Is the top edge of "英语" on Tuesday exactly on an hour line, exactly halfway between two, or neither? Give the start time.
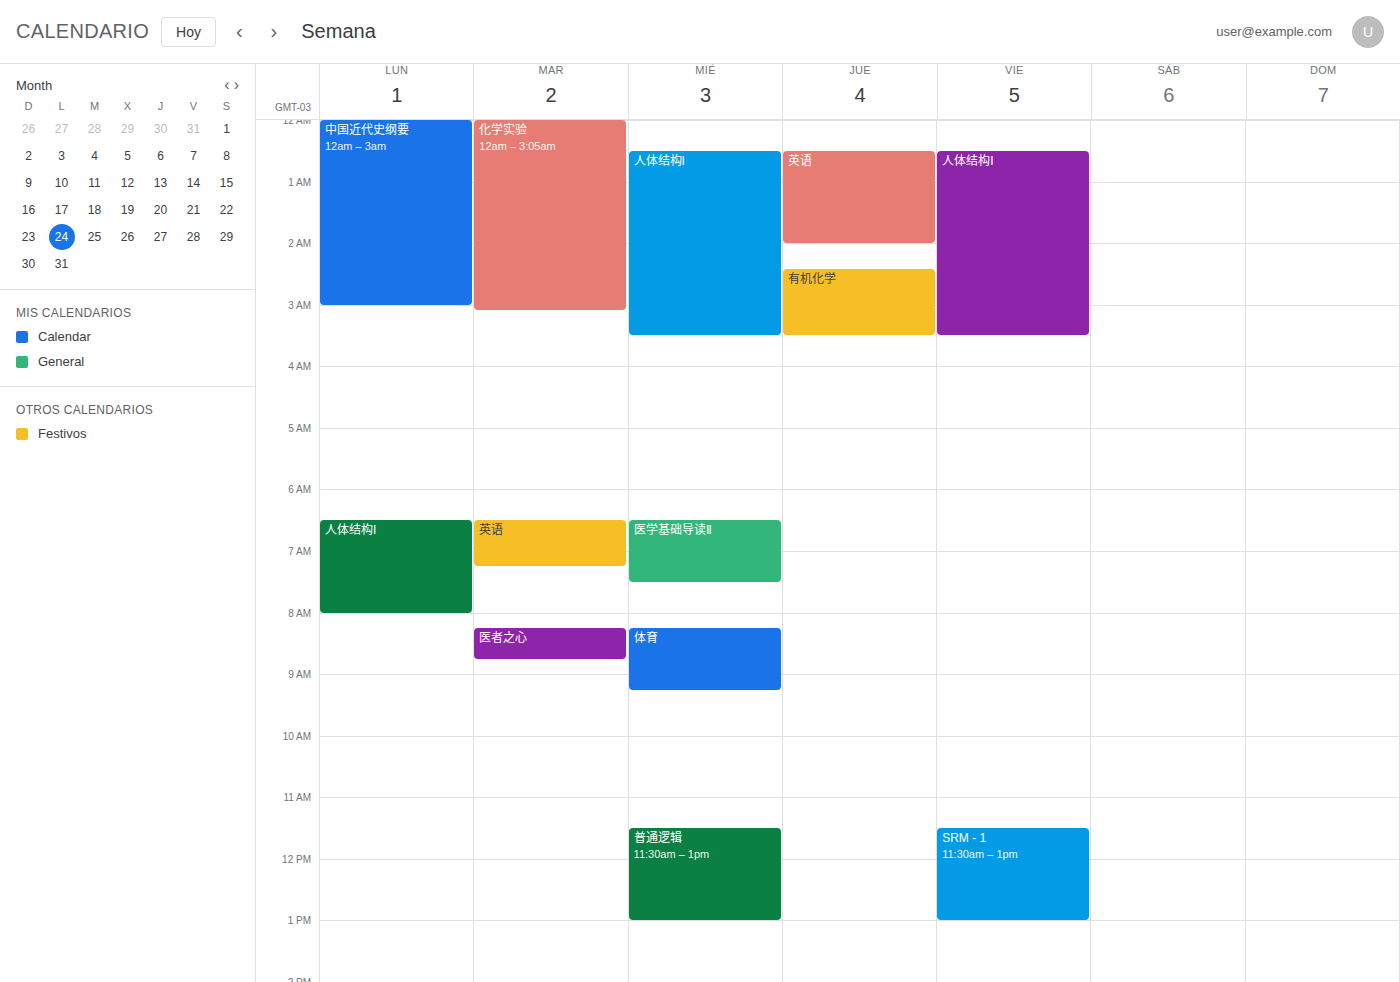
6:30 AM -- halfway between the 6 AM and 7 AM lines.